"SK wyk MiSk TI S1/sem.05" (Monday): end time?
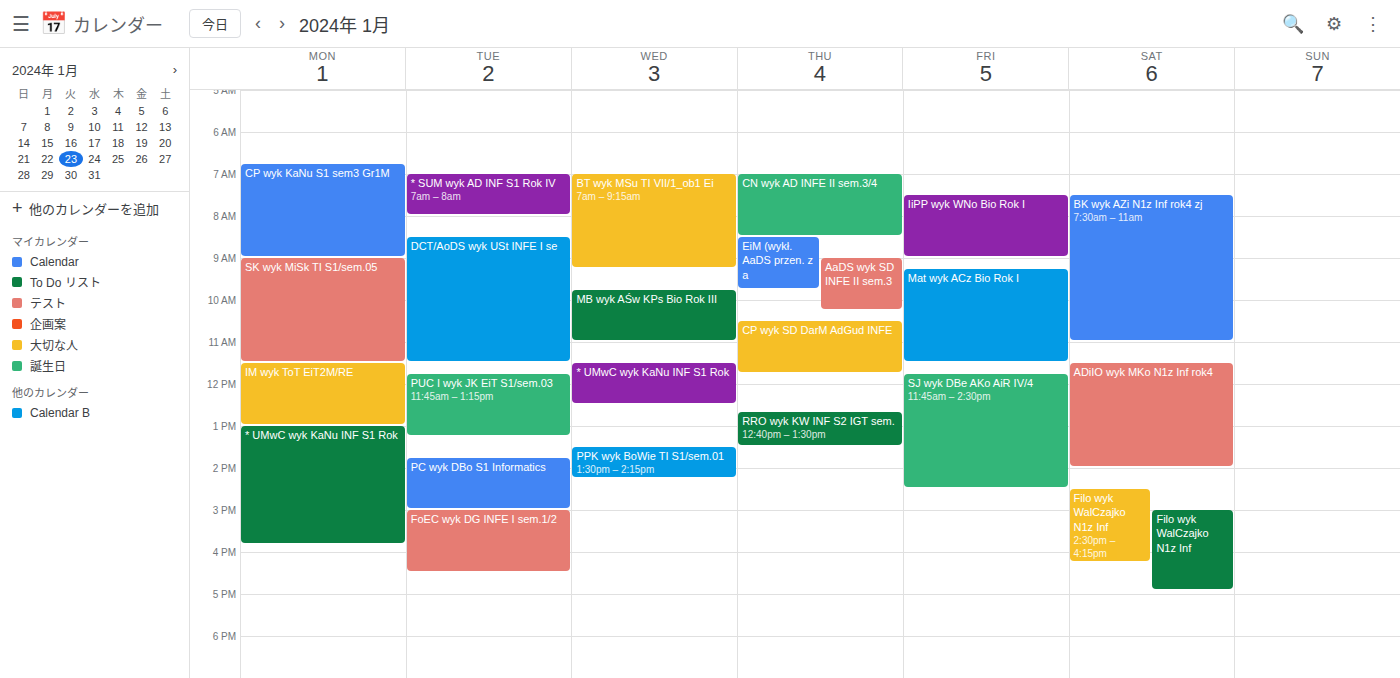
11:30 AM